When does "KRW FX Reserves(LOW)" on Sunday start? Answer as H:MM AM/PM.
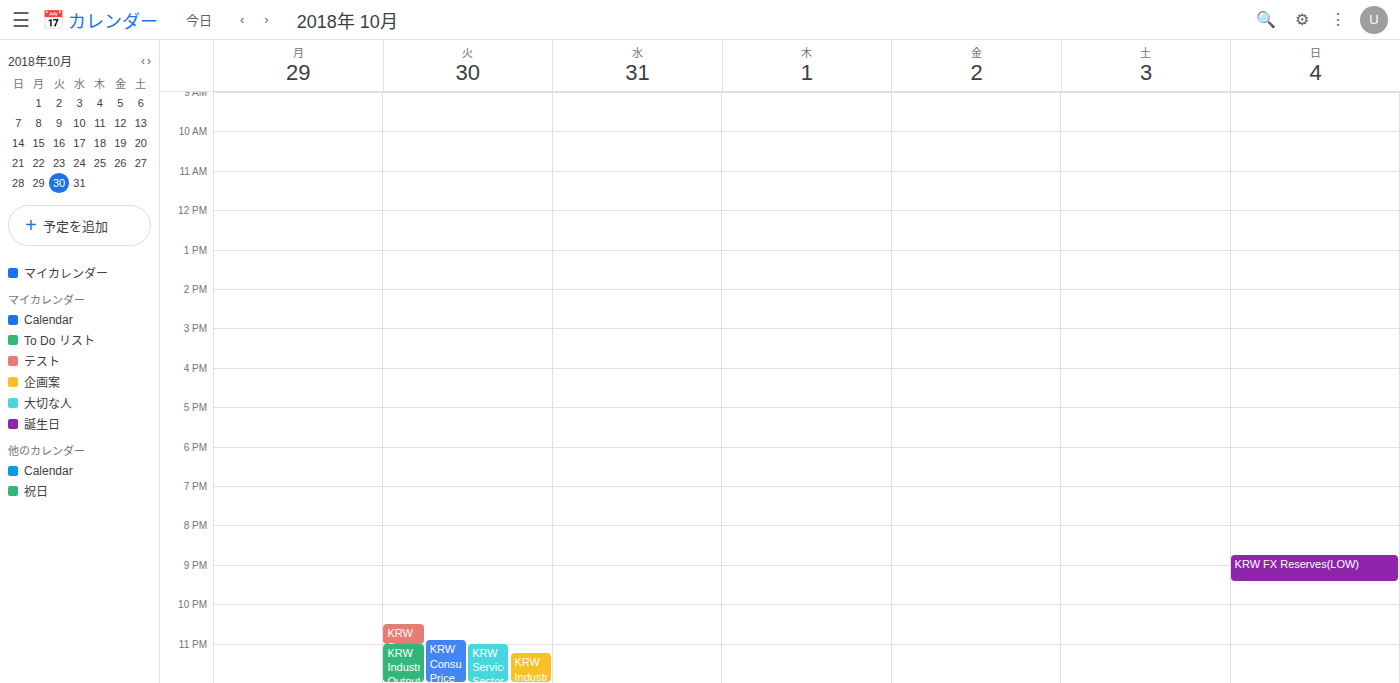
8:45 PM